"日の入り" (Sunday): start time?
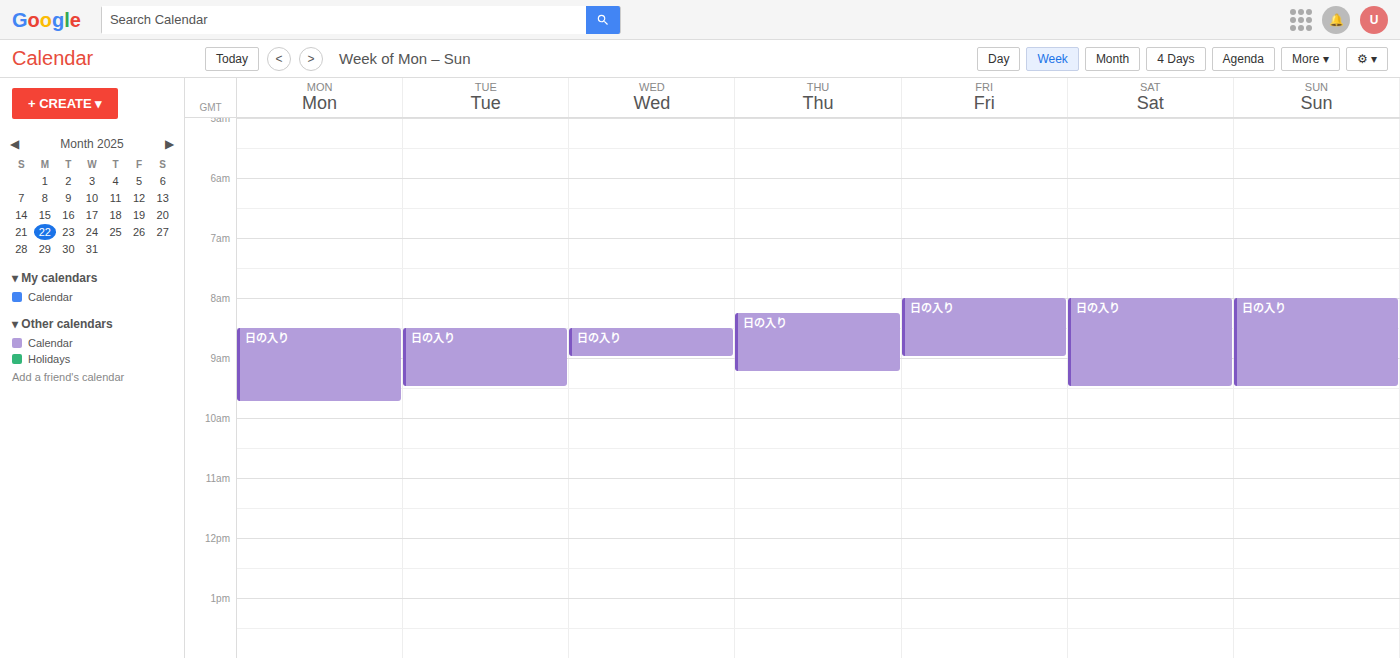
8:00 AM